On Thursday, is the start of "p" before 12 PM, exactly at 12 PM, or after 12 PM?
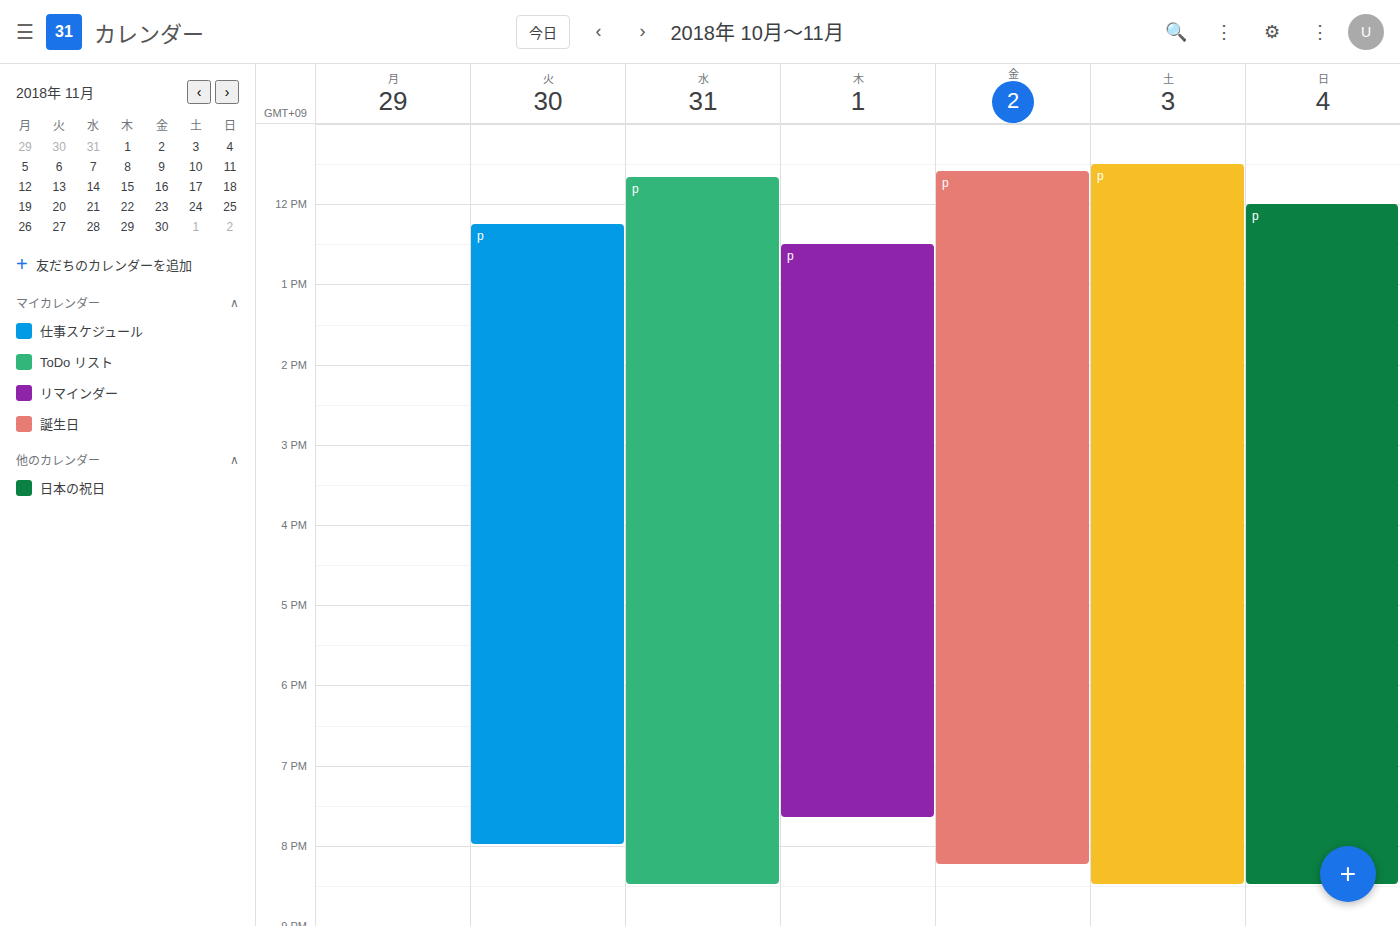
12:30 PM -- after 12 PM, 30 minutes below the 12 PM line.